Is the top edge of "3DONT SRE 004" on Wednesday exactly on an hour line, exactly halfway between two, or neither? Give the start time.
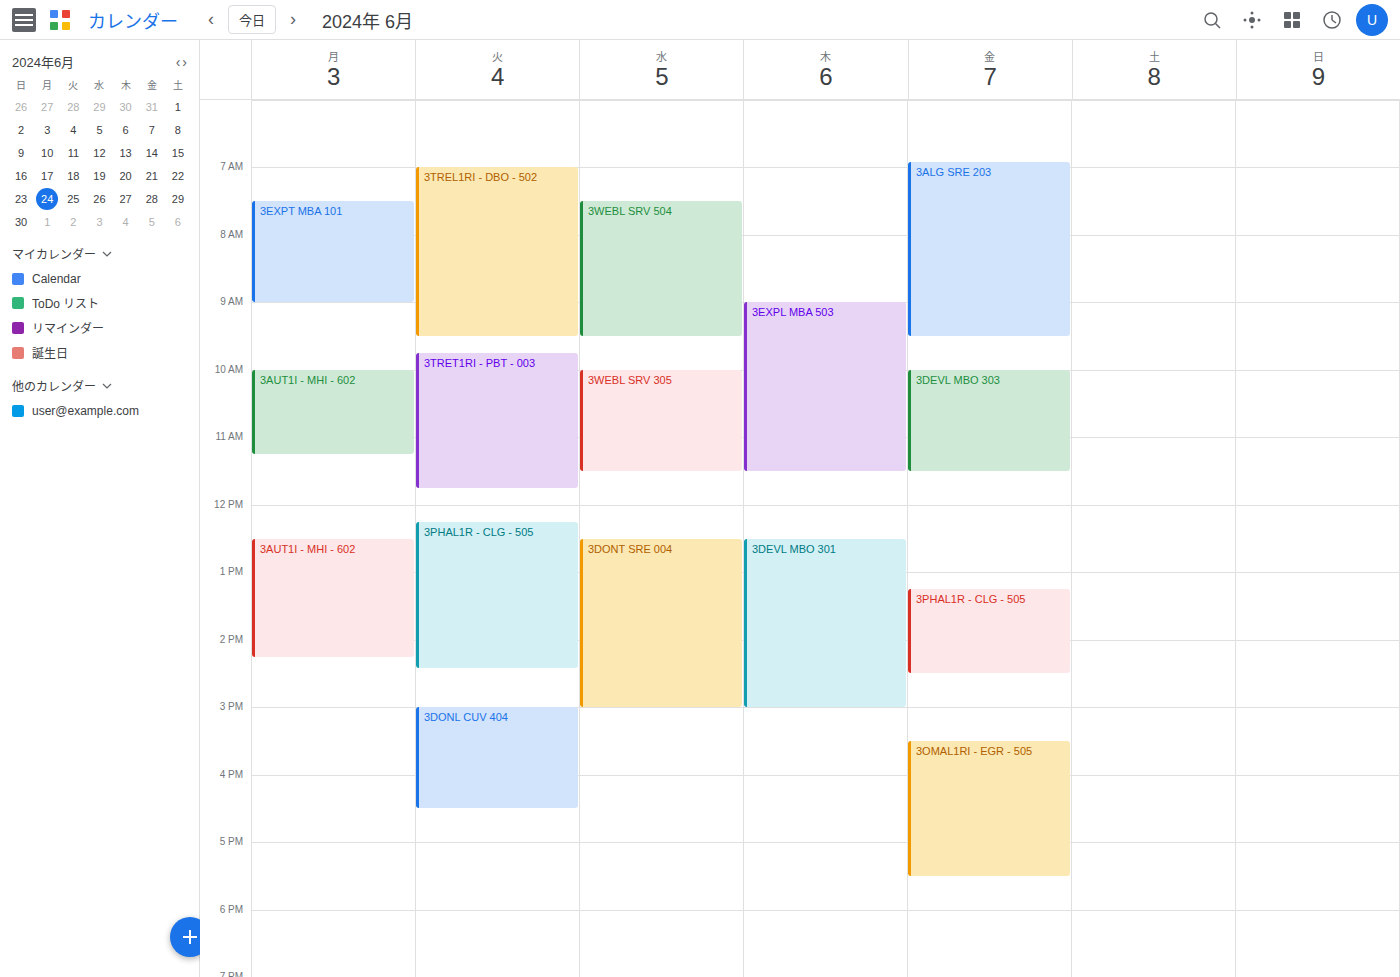
12:30 PM -- halfway between the 12 PM and 1 PM lines.